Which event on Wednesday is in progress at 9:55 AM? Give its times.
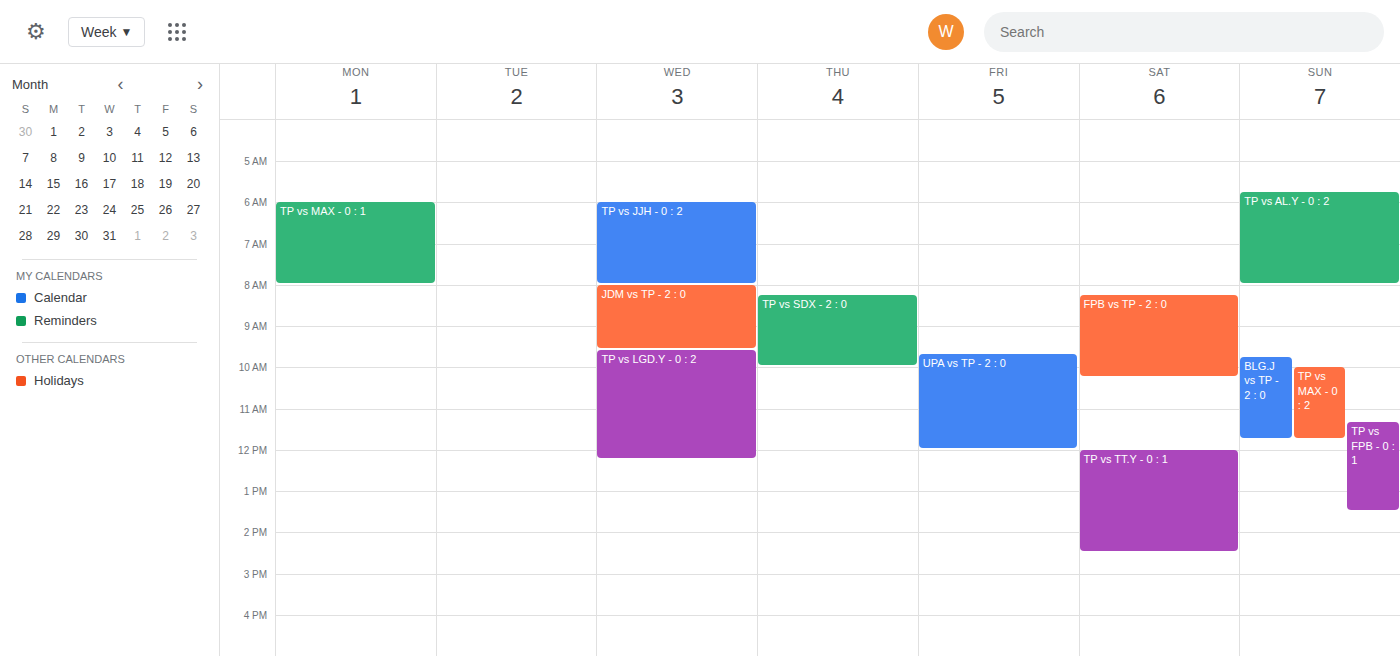
"TP vs LGD.Y - 0 : 2", 9:35 AM to 12:15 PM